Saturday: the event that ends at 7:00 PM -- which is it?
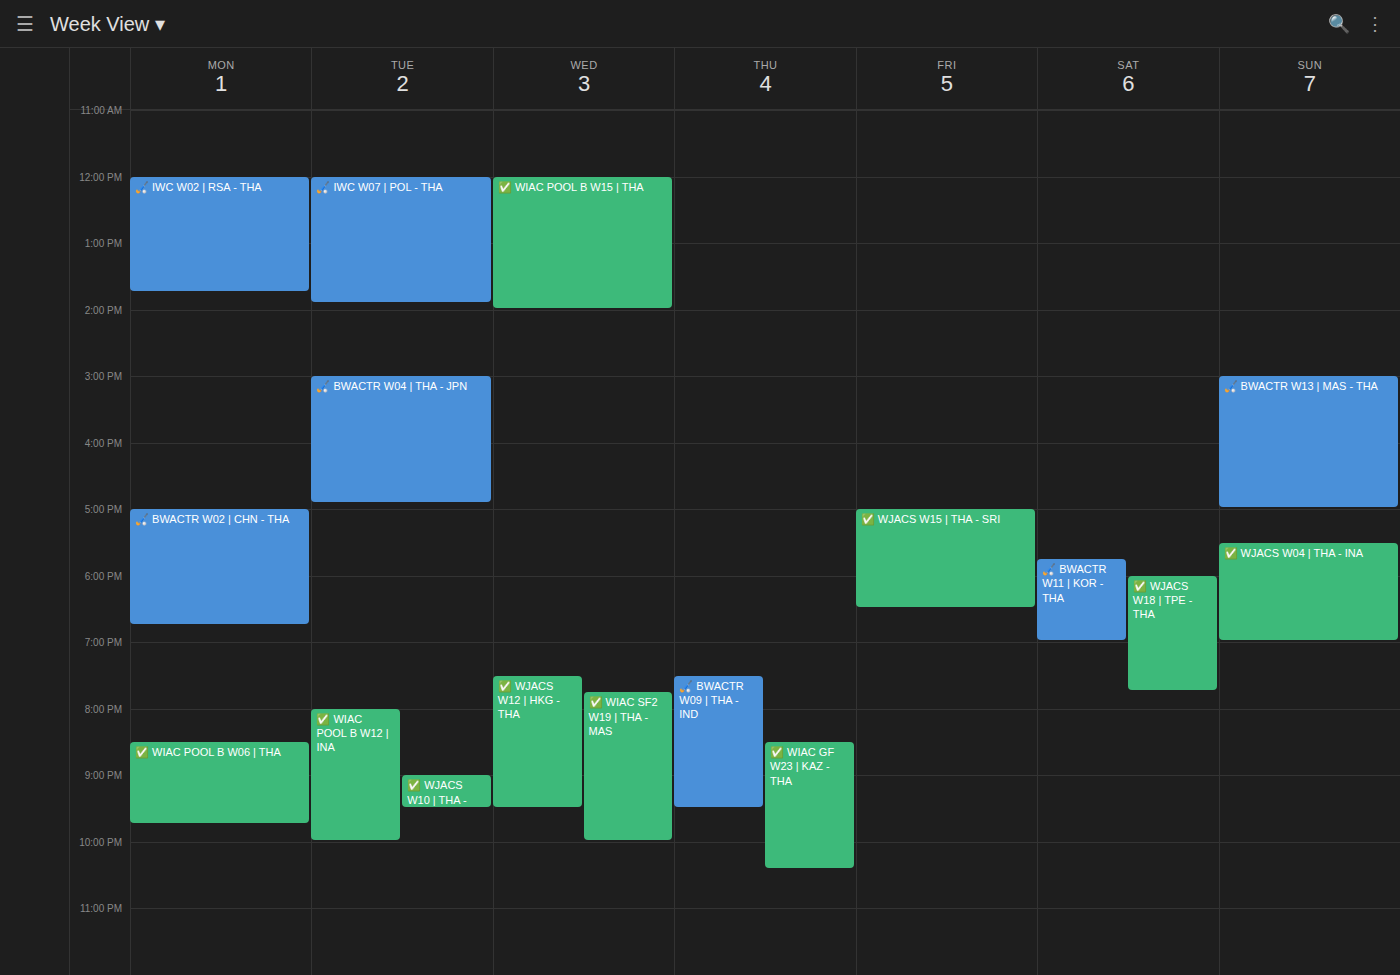
"🏑 BWACTR W11 | KOR - THA"